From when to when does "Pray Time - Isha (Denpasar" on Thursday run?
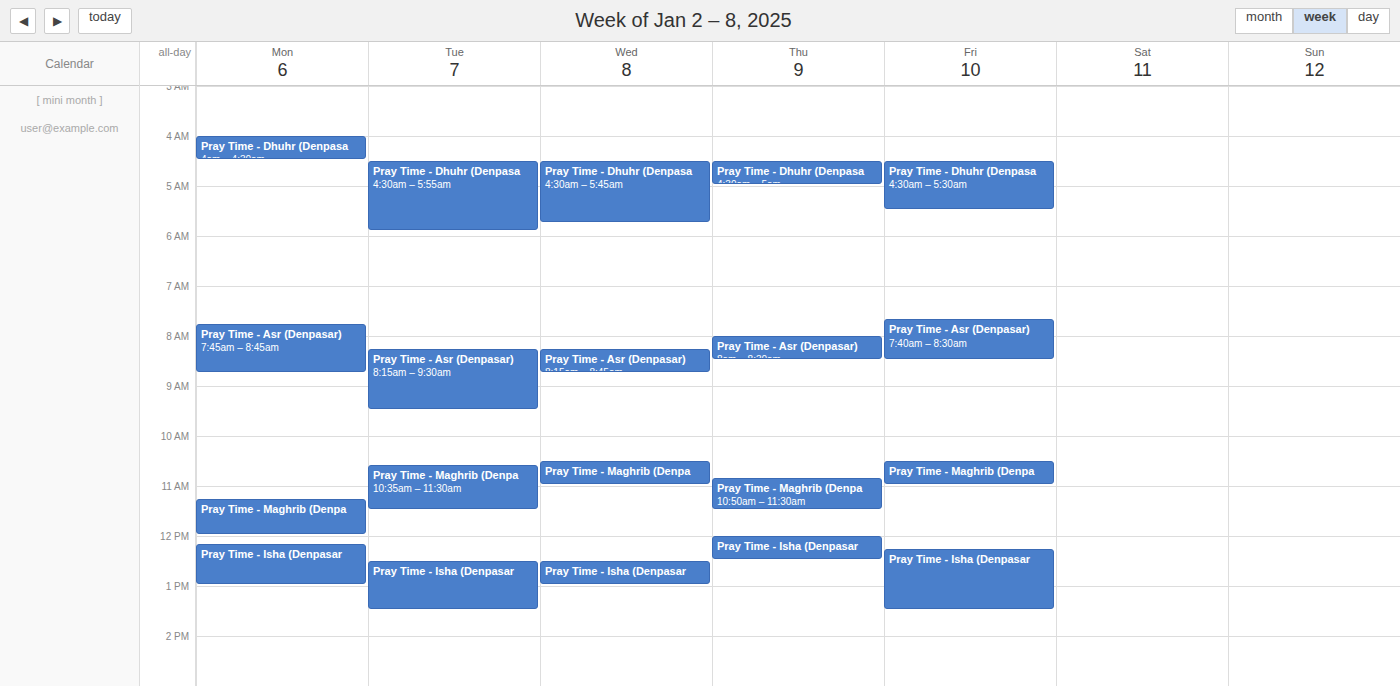
12:00 PM to 12:30 PM